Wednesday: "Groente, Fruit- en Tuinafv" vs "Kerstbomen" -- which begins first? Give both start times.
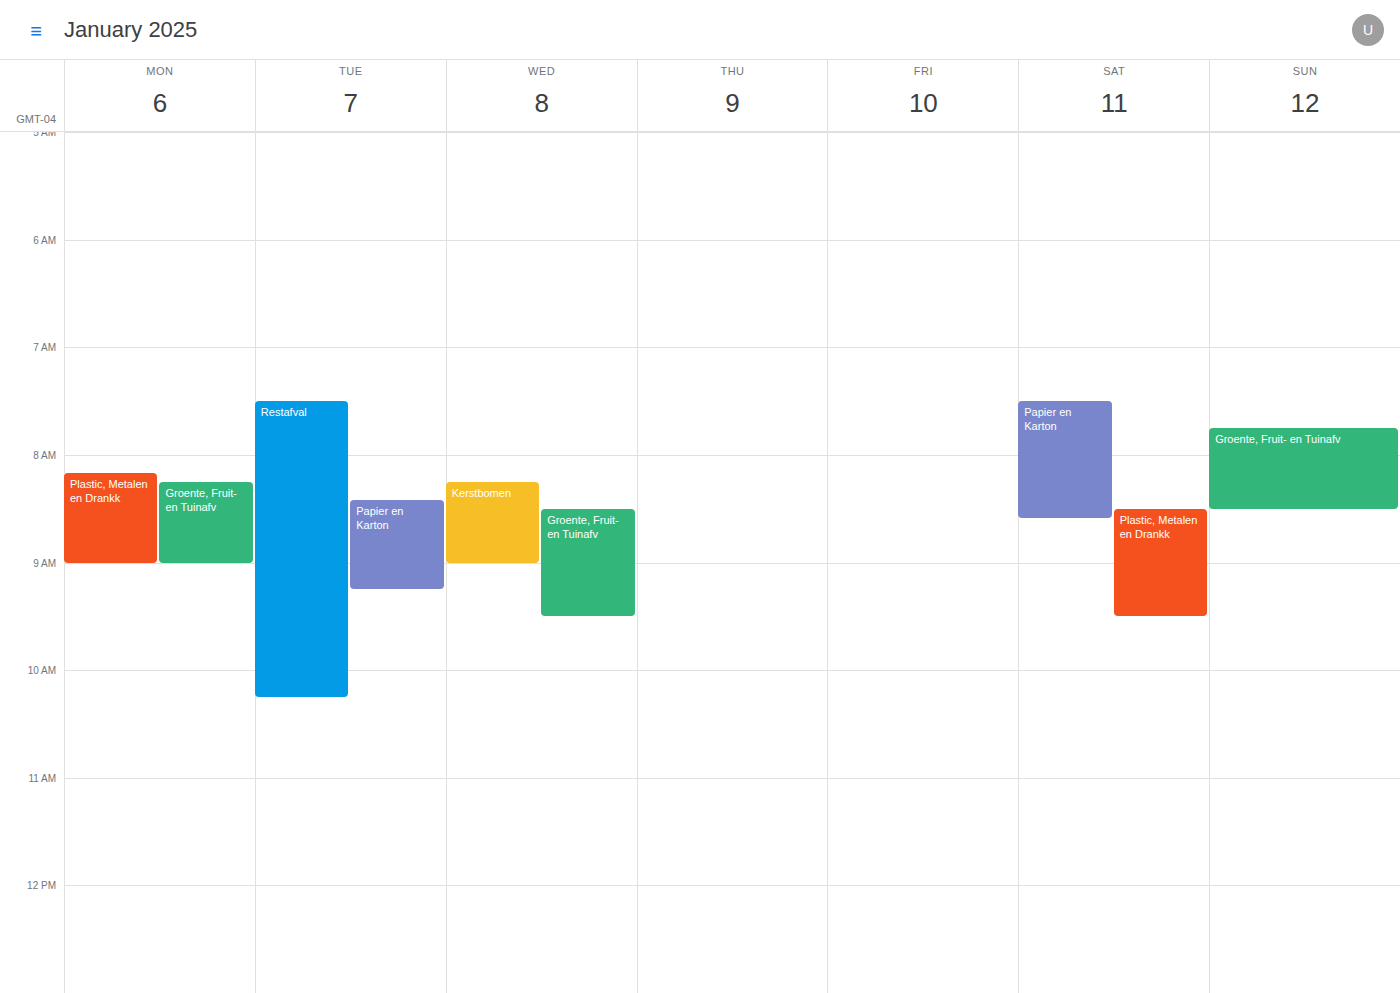
"Kerstbomen" 8:15 AM; "Groente, Fruit- en Tuinafv" 8:30 AM.